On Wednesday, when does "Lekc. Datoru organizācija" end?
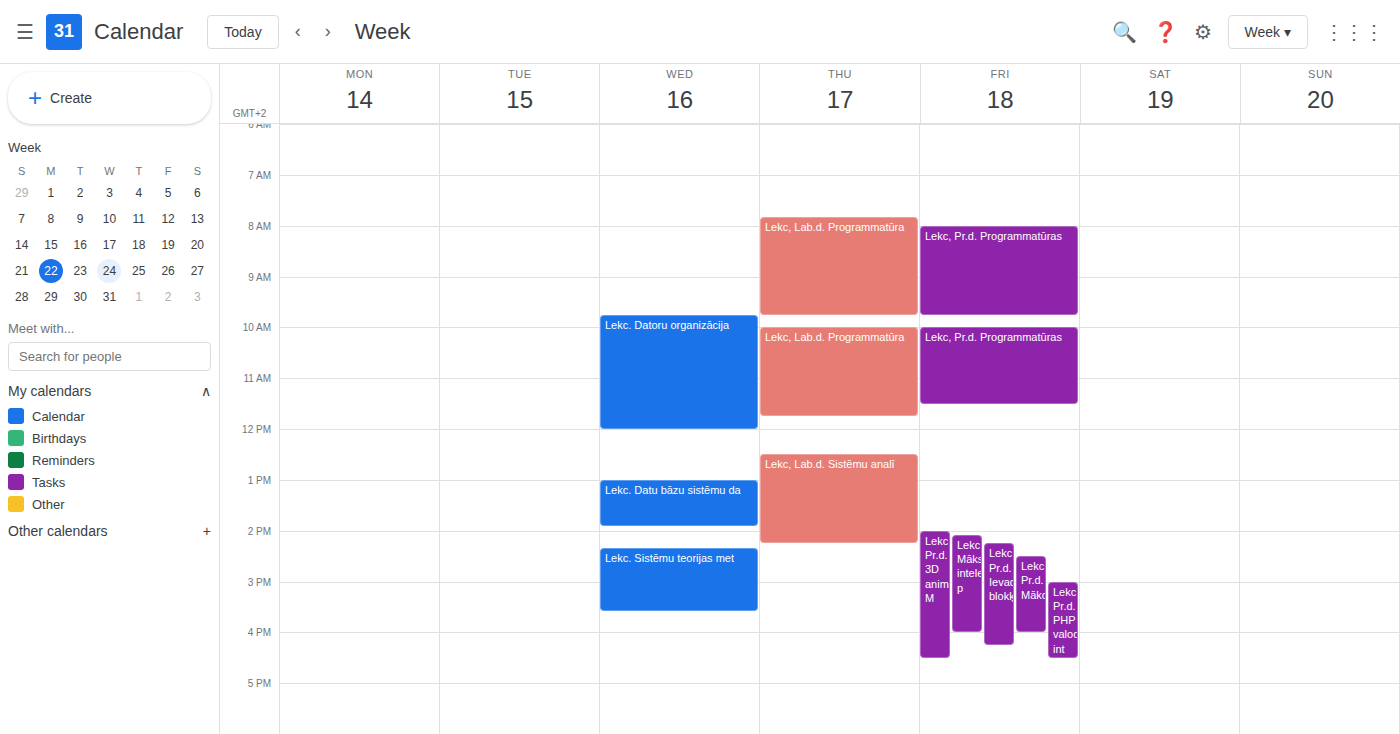
12:00 PM